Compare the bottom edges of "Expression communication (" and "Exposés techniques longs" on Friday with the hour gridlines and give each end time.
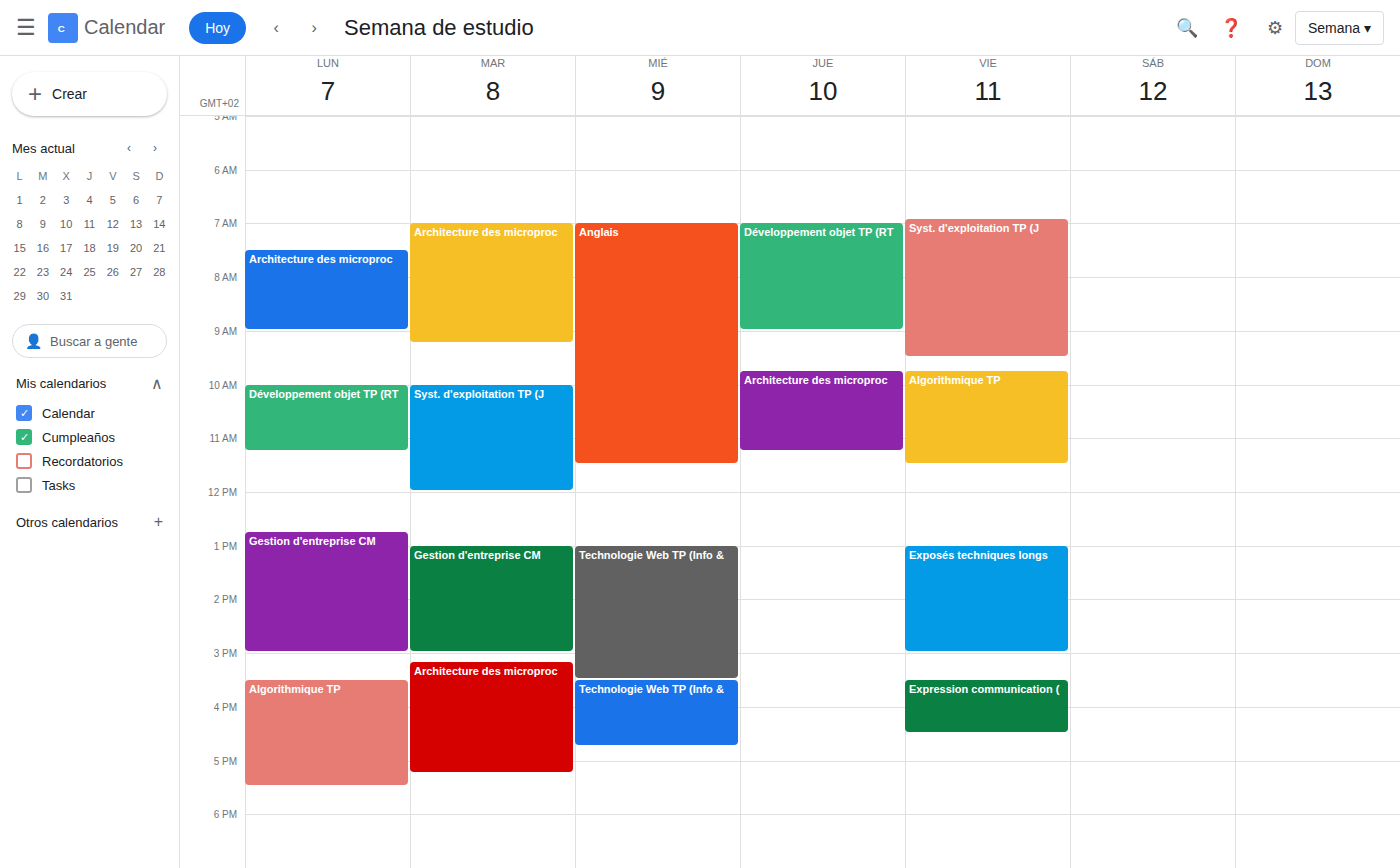
"Expression communication (": 4:30 PM, halfway between the 4 PM and 5 PM lines. "Exposés techniques longs": 3:00 PM, exactly on the 3 PM line.